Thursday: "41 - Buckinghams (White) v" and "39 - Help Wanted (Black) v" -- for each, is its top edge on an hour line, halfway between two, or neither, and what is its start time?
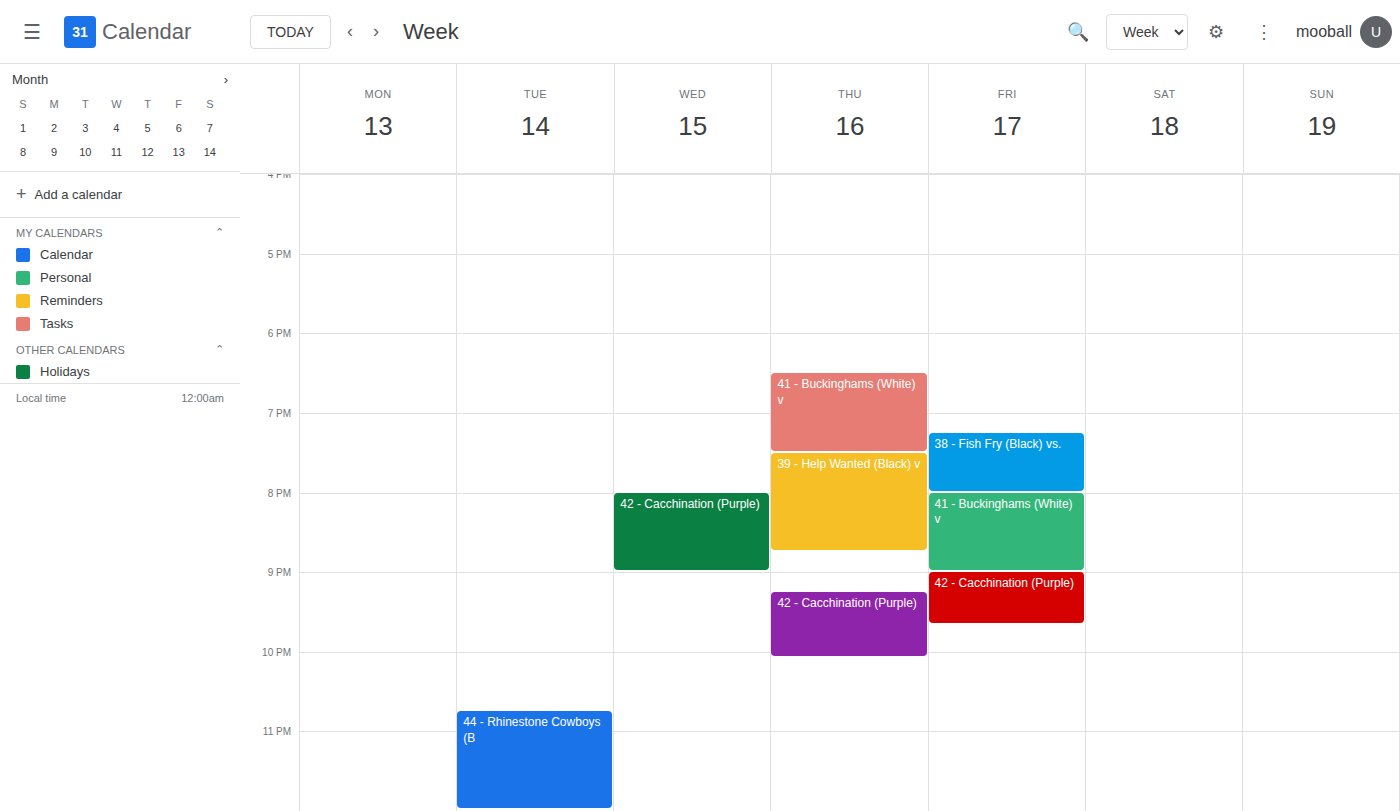
"41 - Buckinghams (White) v": 6:30 PM, halfway between the 6 PM and 7 PM lines. "39 - Help Wanted (Black) v": 7:30 PM, halfway between the 7 PM and 8 PM lines.